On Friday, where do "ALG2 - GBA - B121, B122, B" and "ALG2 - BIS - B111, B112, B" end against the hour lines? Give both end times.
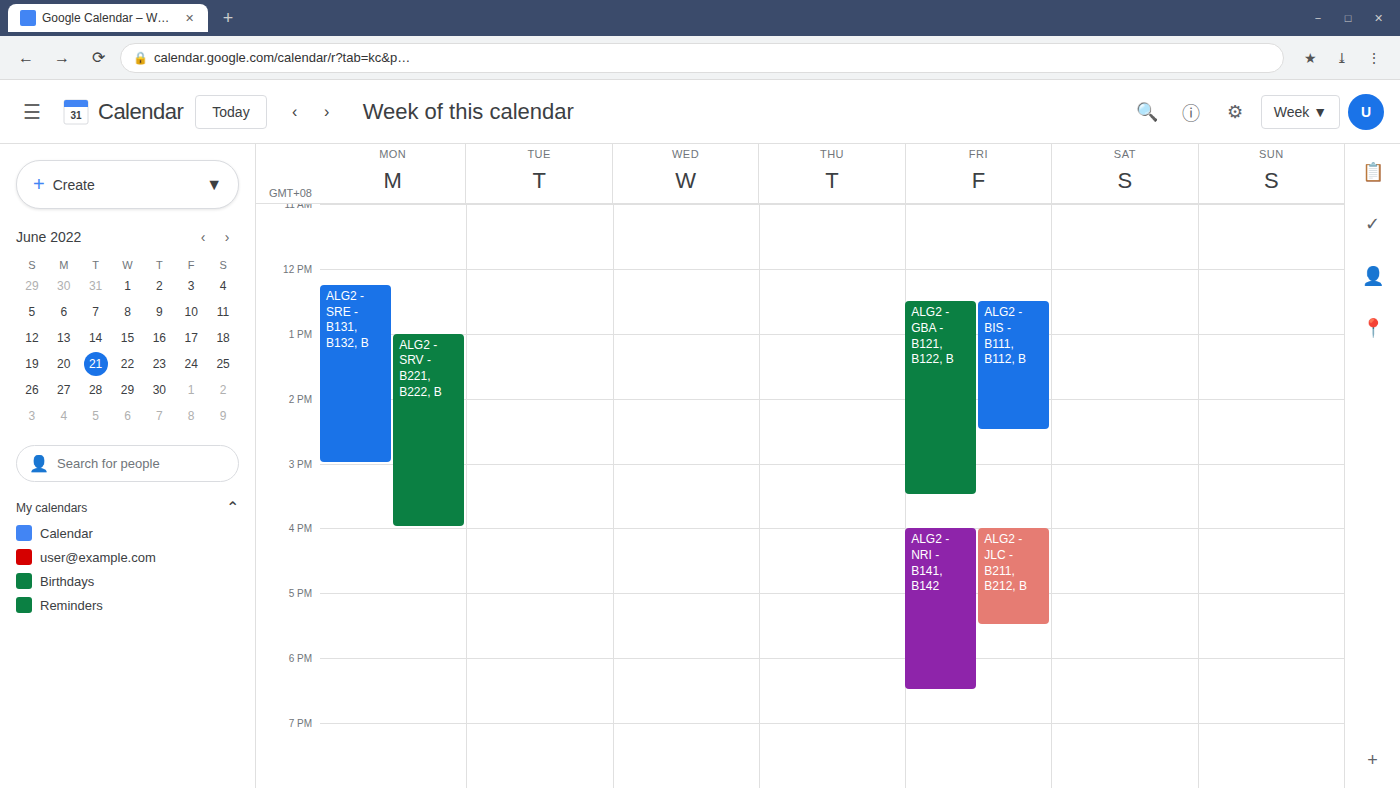
"ALG2 - GBA - B121, B122, B": 3:30 PM, halfway between the 3 PM and 4 PM lines. "ALG2 - BIS - B111, B112, B": 2:30 PM, halfway between the 2 PM and 3 PM lines.